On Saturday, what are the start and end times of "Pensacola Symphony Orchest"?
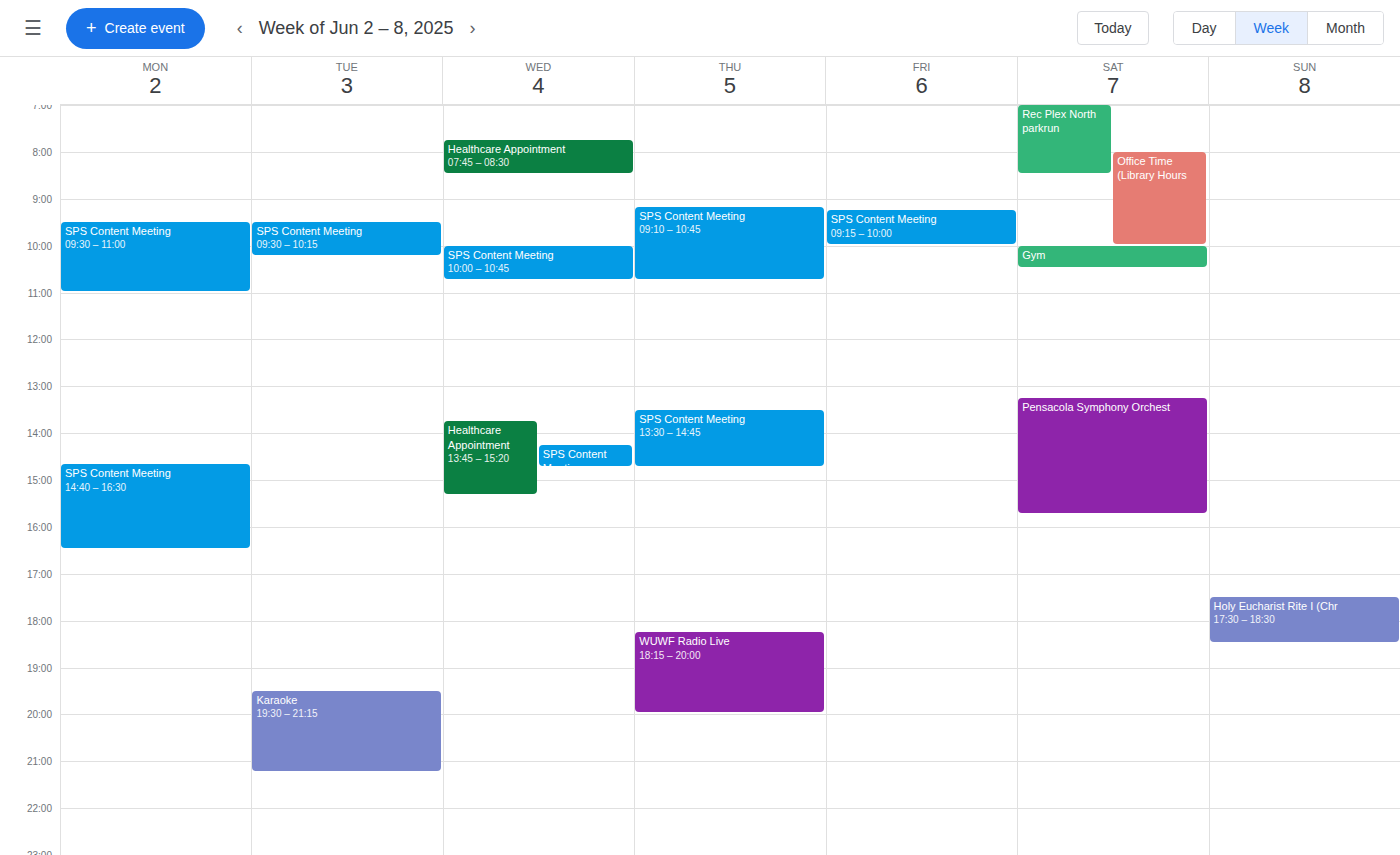
1:15 PM to 3:45 PM